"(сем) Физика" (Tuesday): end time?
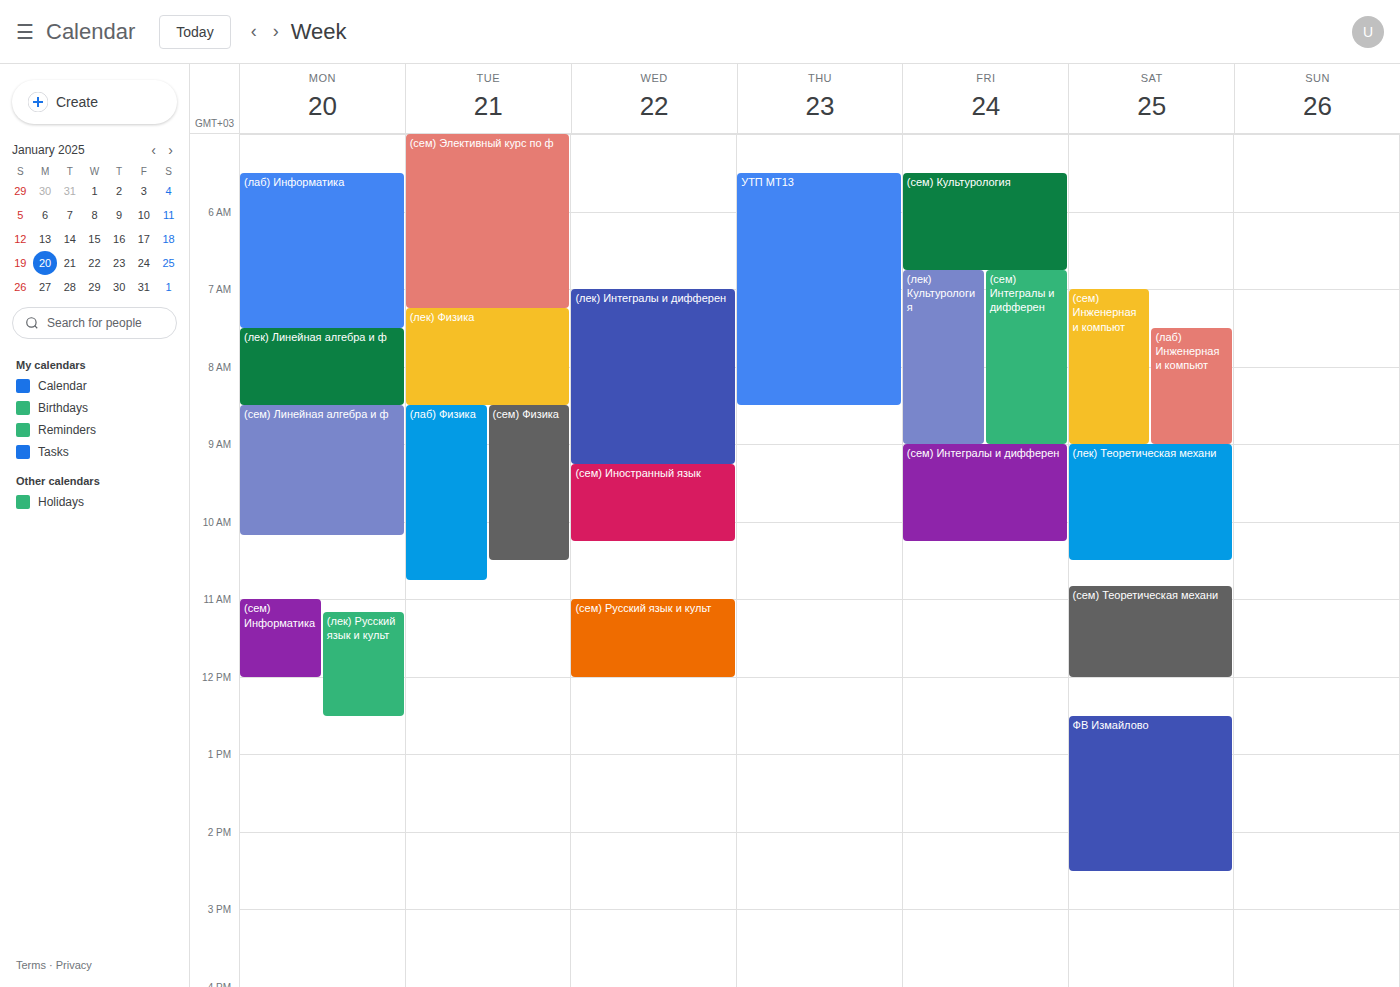
10:30